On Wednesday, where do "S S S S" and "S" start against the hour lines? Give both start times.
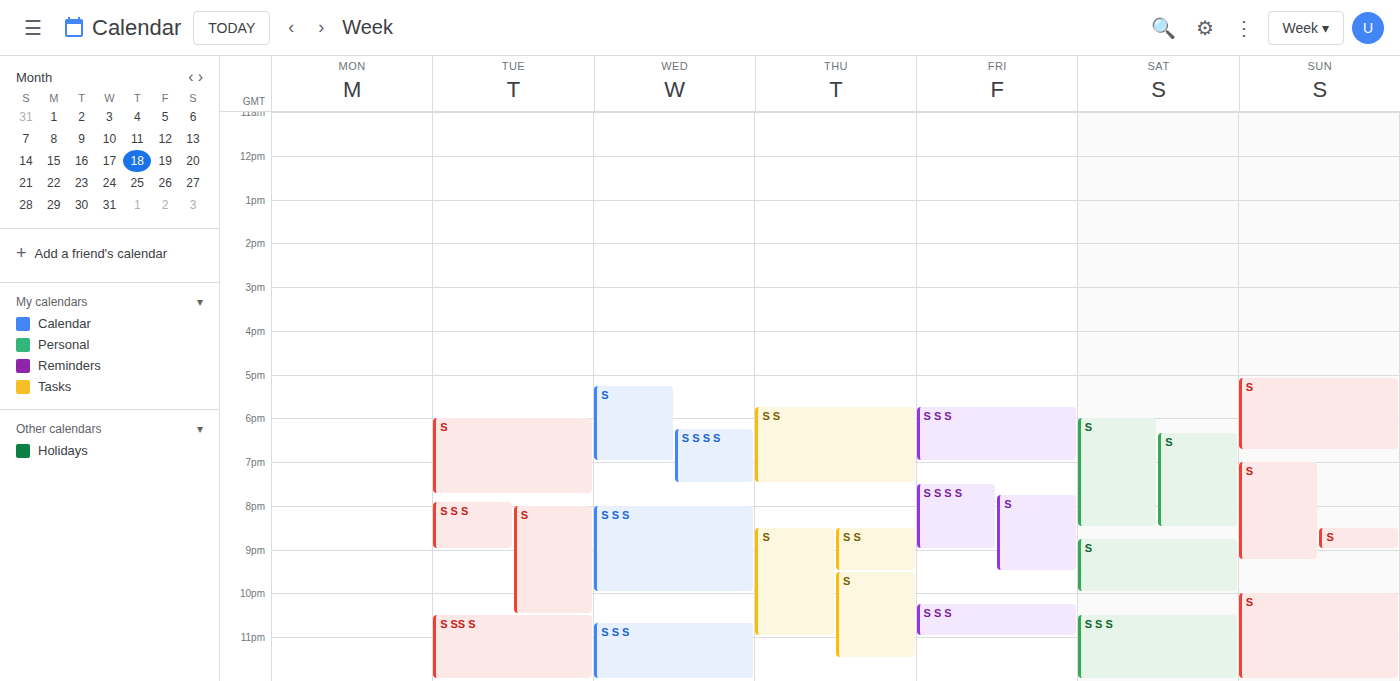
"S S S S": 6:15 PM, neither: a quarter of the way from the 6 PM line to the 7 PM line. "S": 5:15 PM, neither: a quarter of the way from the 5 PM line to the 6 PM line.